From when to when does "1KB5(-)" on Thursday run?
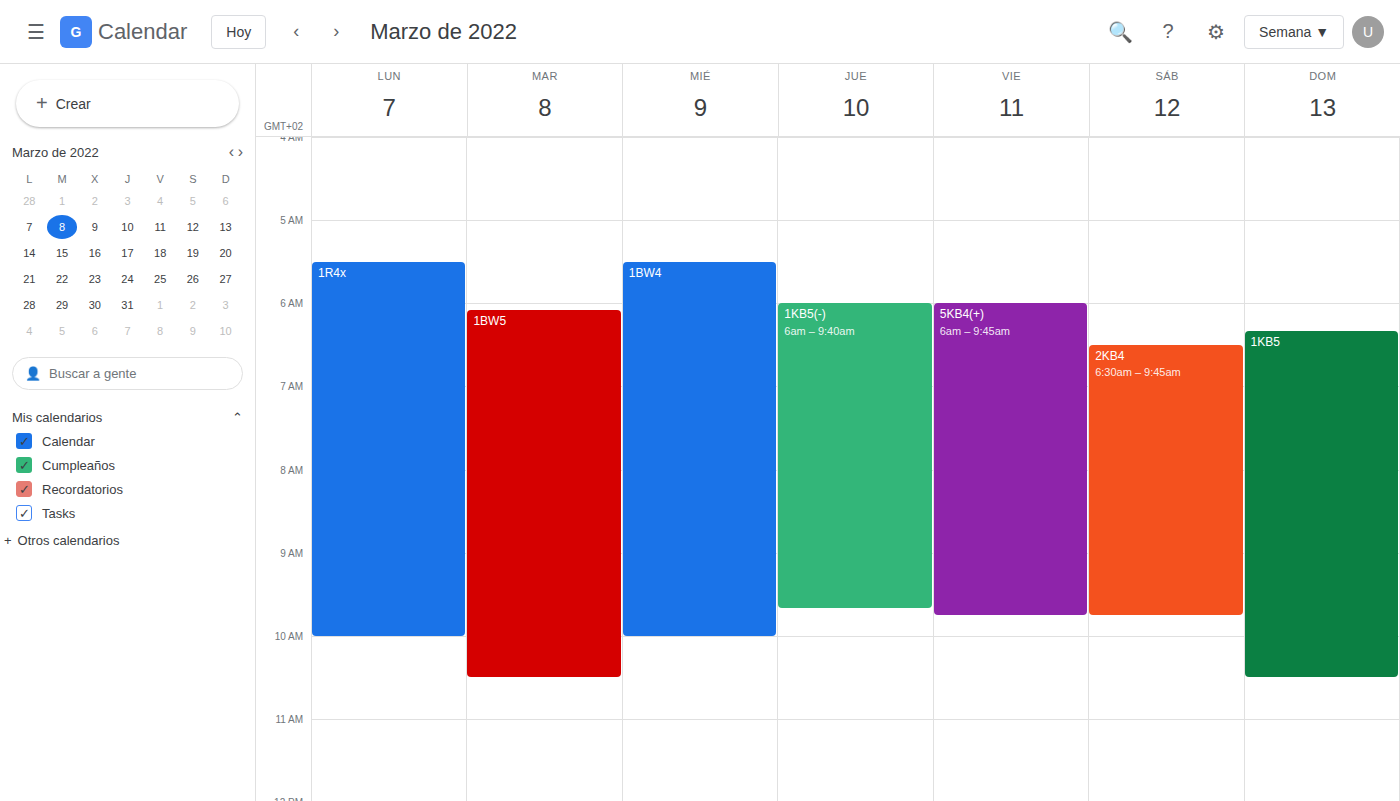
6:00 AM to 9:40 AM